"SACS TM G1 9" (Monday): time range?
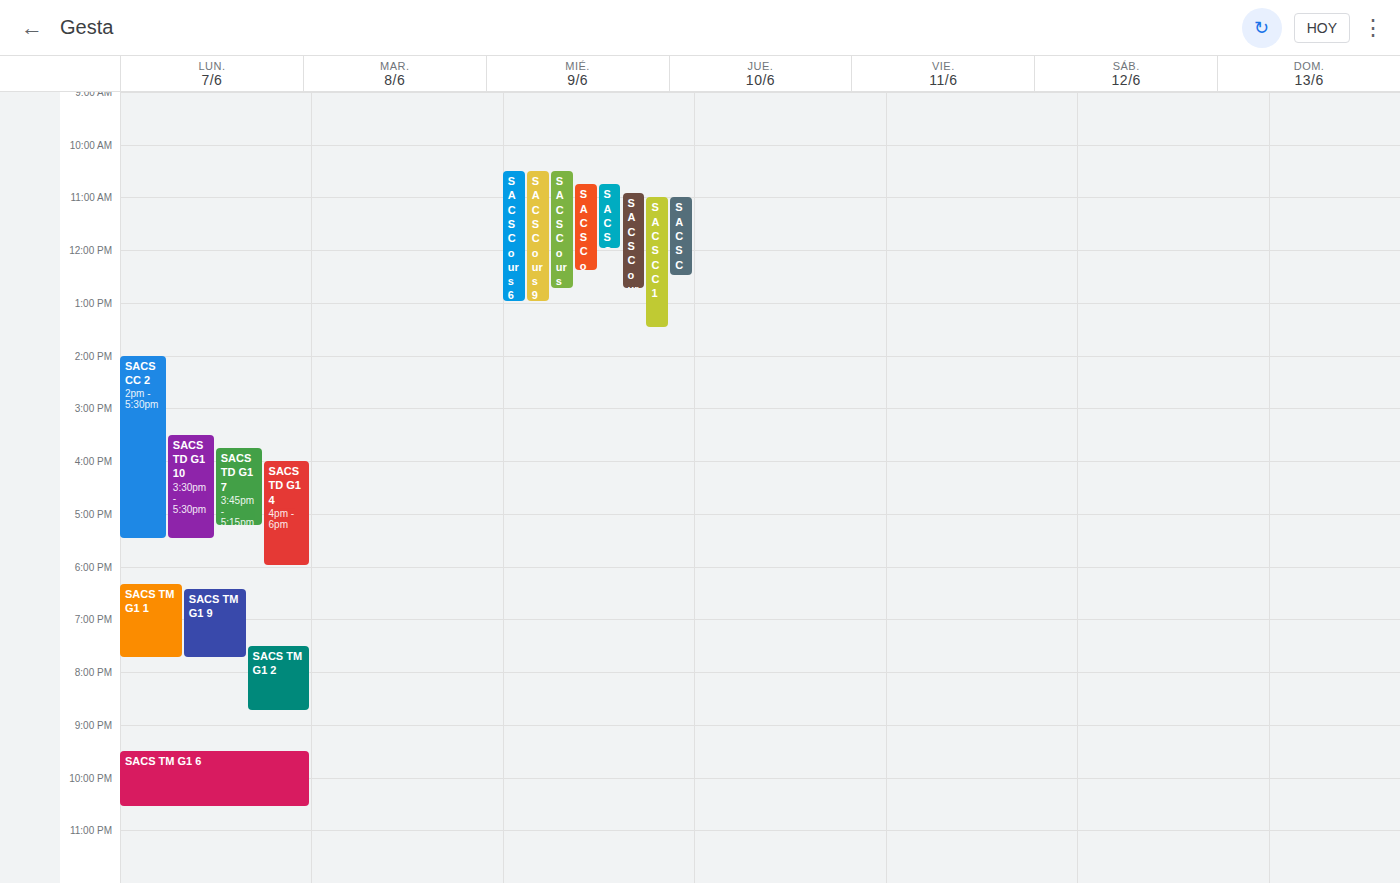
6:25 PM to 7:45 PM